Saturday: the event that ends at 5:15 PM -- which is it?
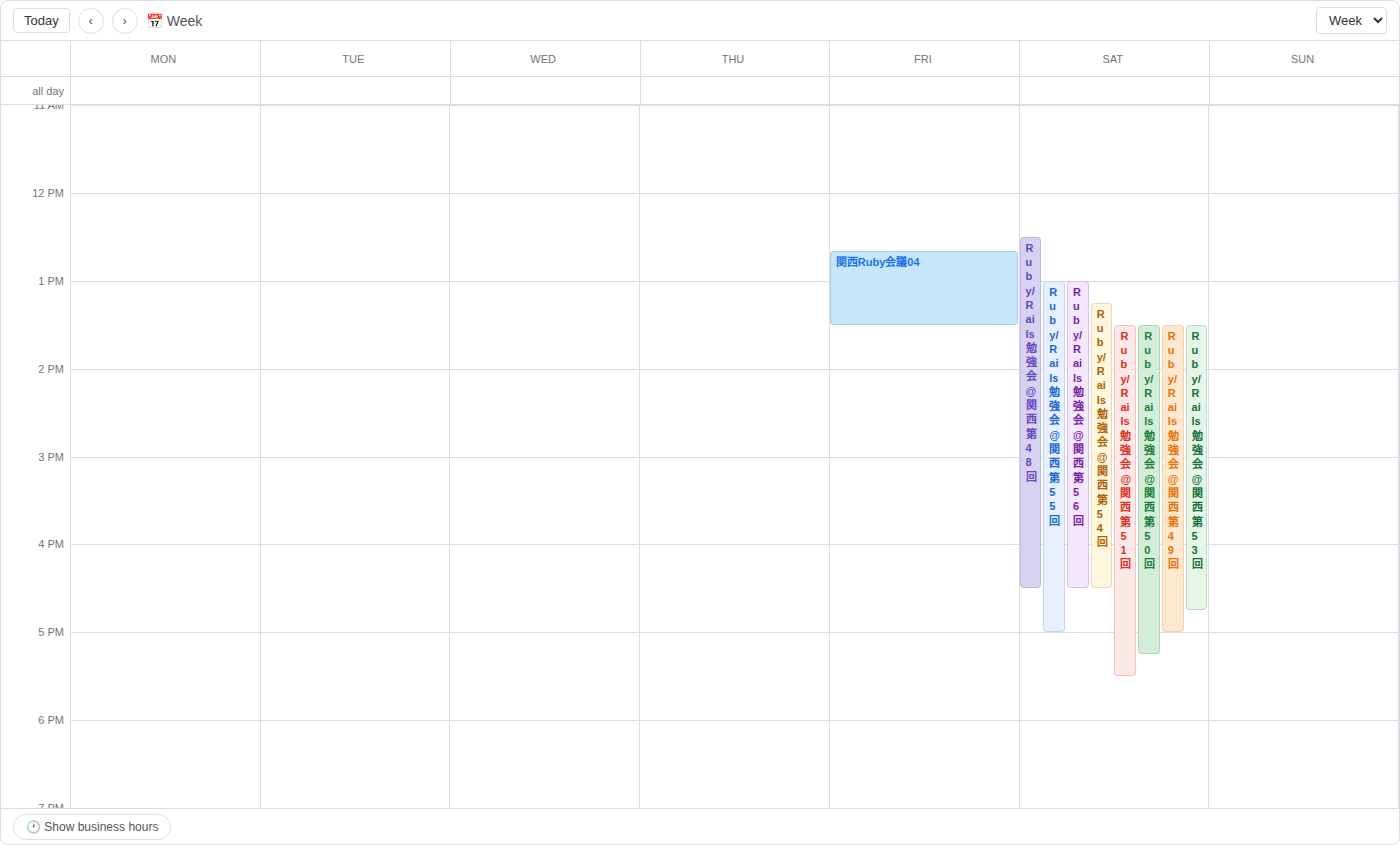
"Ruby/Rails勉強会@関西 第50回"